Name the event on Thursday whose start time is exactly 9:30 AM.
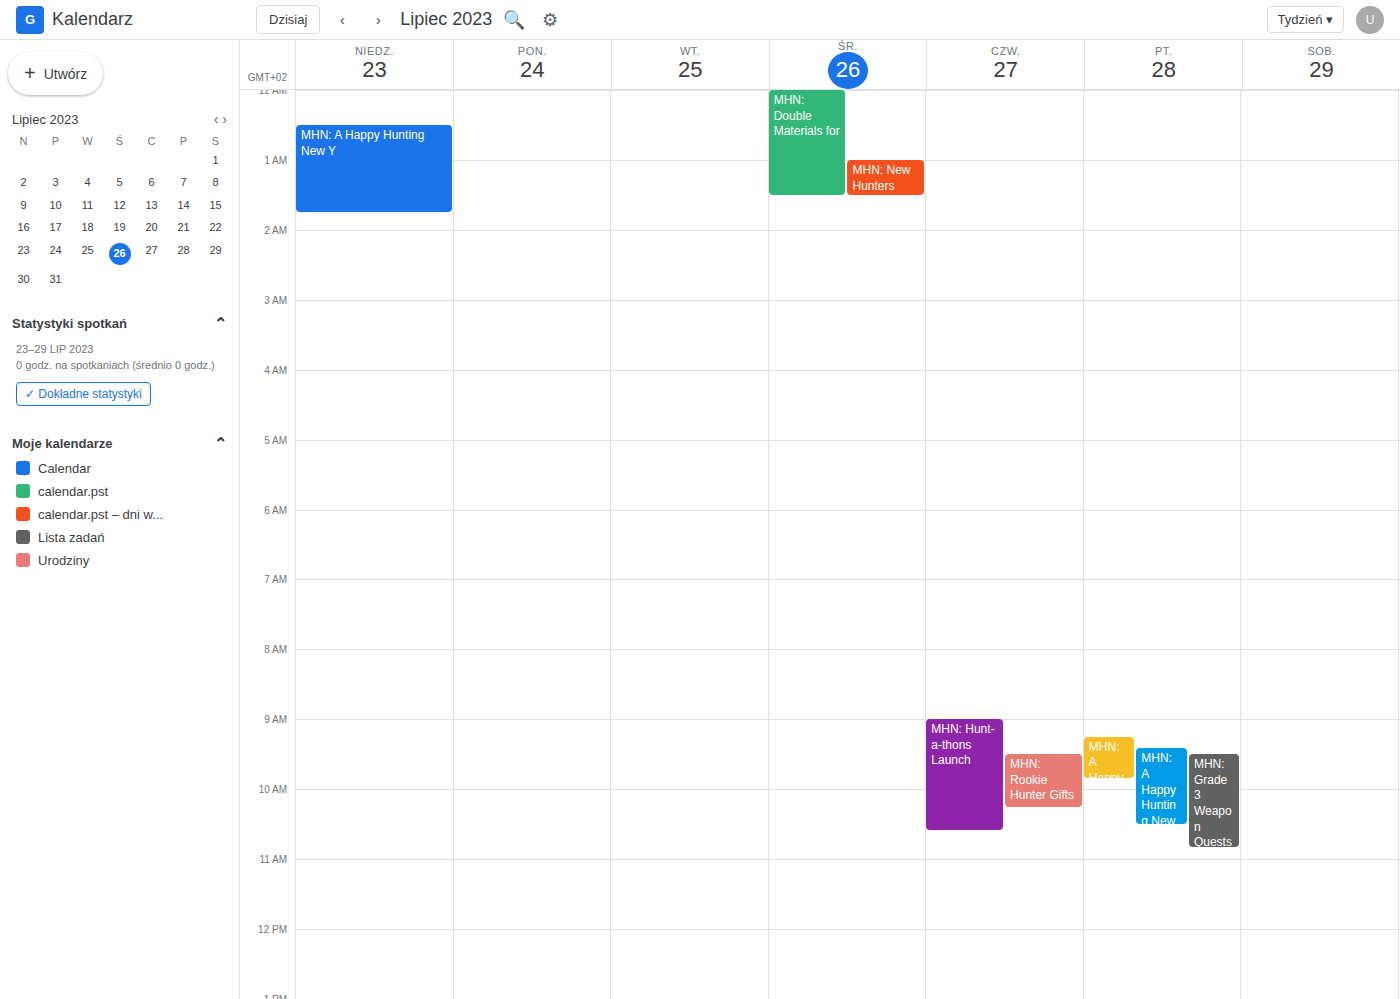
"MHN: Rookie Hunter Gifts"